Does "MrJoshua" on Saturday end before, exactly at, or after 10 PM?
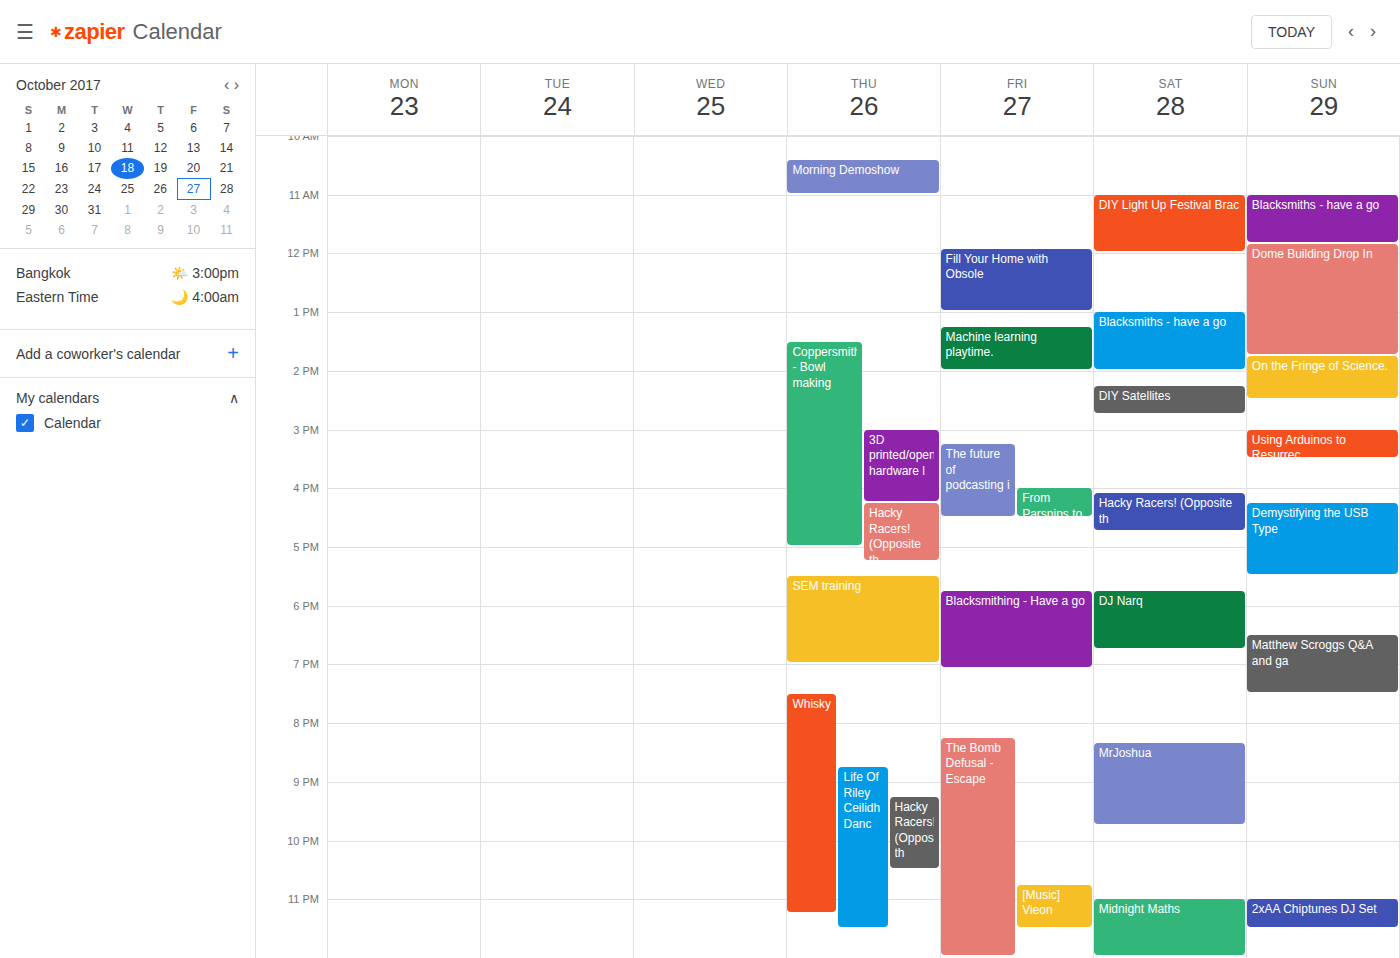
9:45 PM -- before 10 PM, 15 minutes above the 10 PM line.